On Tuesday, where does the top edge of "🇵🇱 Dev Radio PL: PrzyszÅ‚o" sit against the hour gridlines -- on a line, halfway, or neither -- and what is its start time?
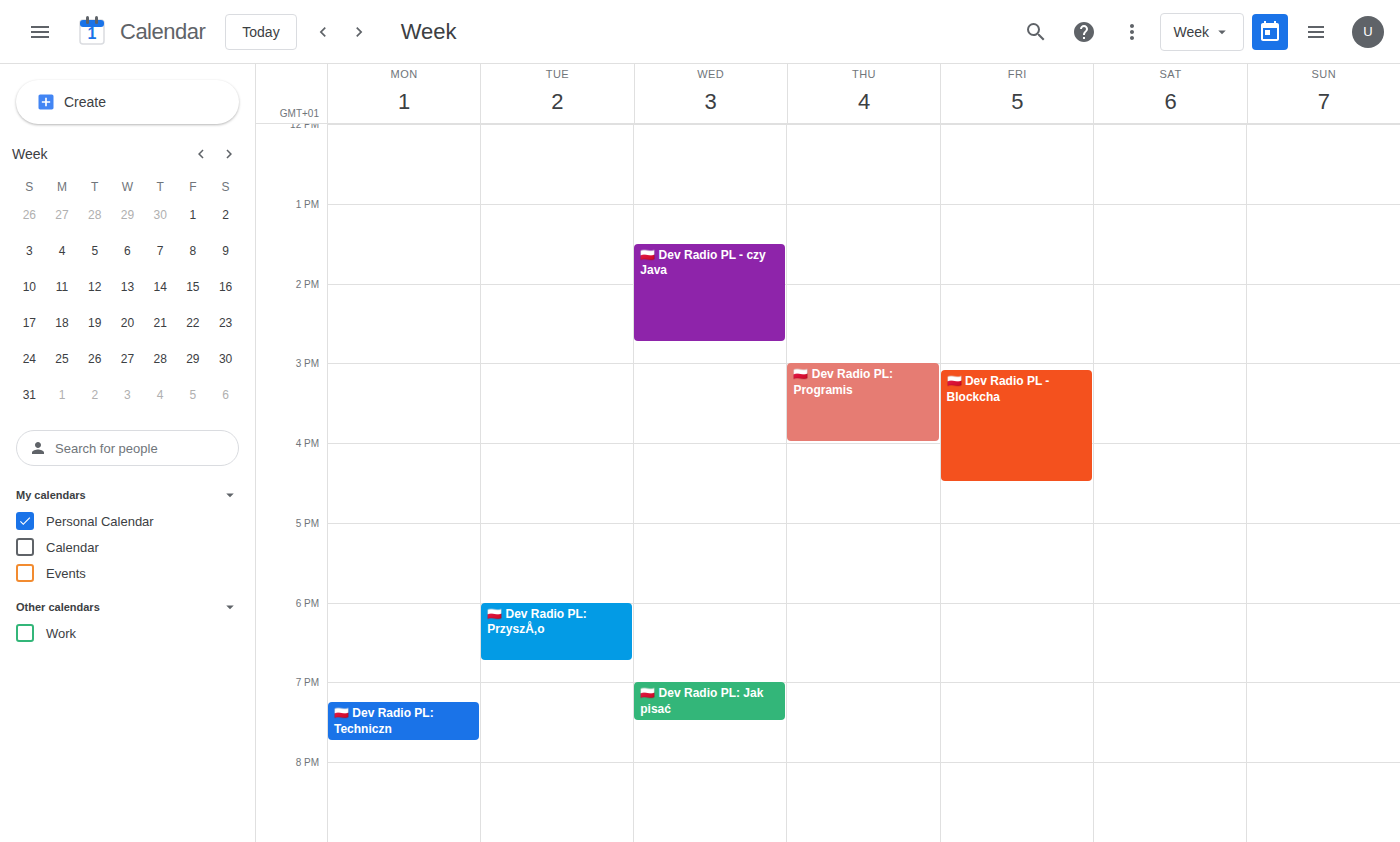
6:00 PM -- exactly on the 6 PM line.